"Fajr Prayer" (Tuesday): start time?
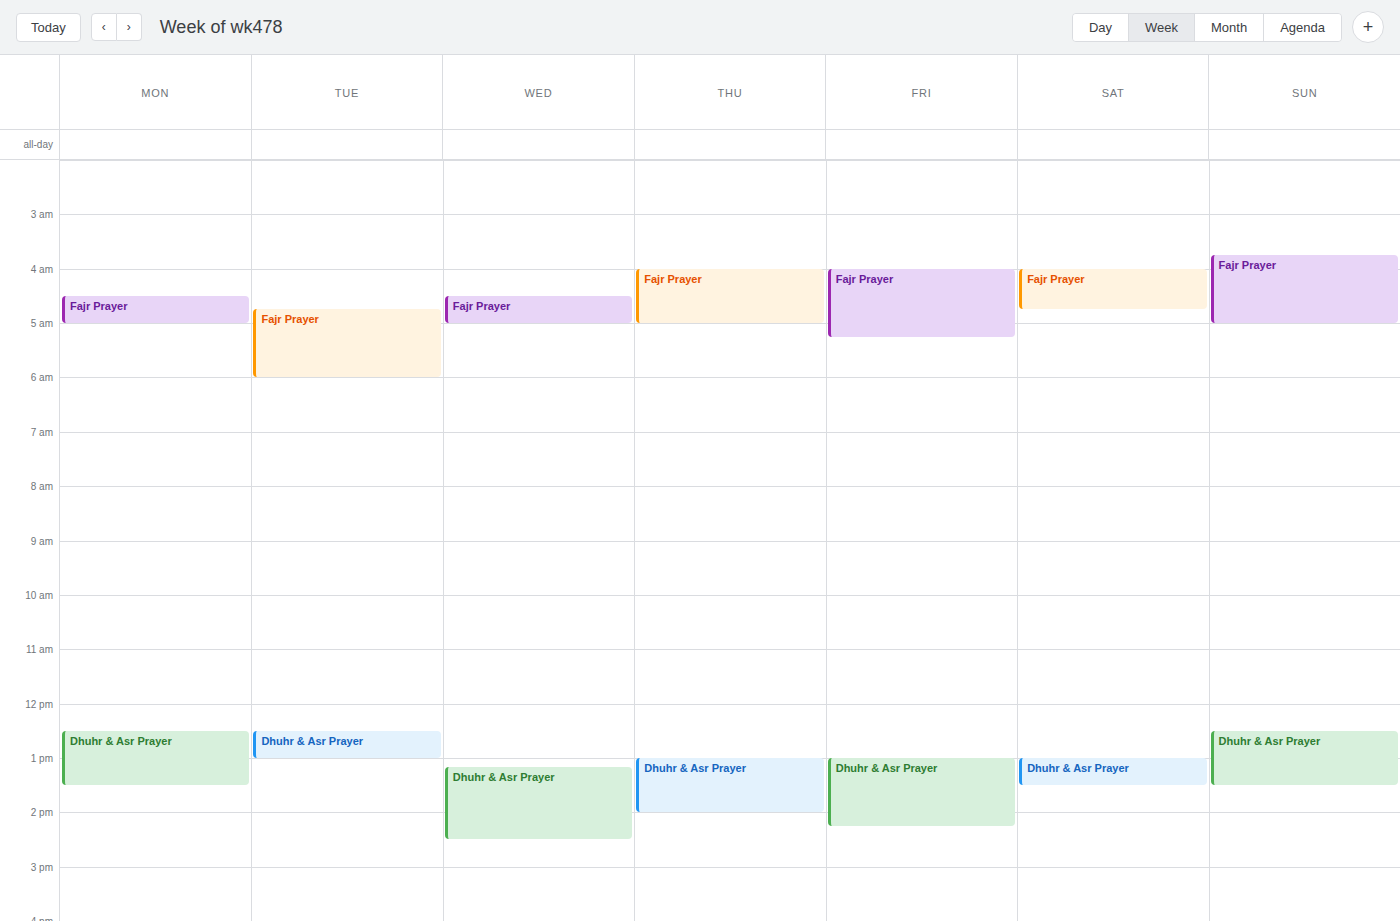
04:45